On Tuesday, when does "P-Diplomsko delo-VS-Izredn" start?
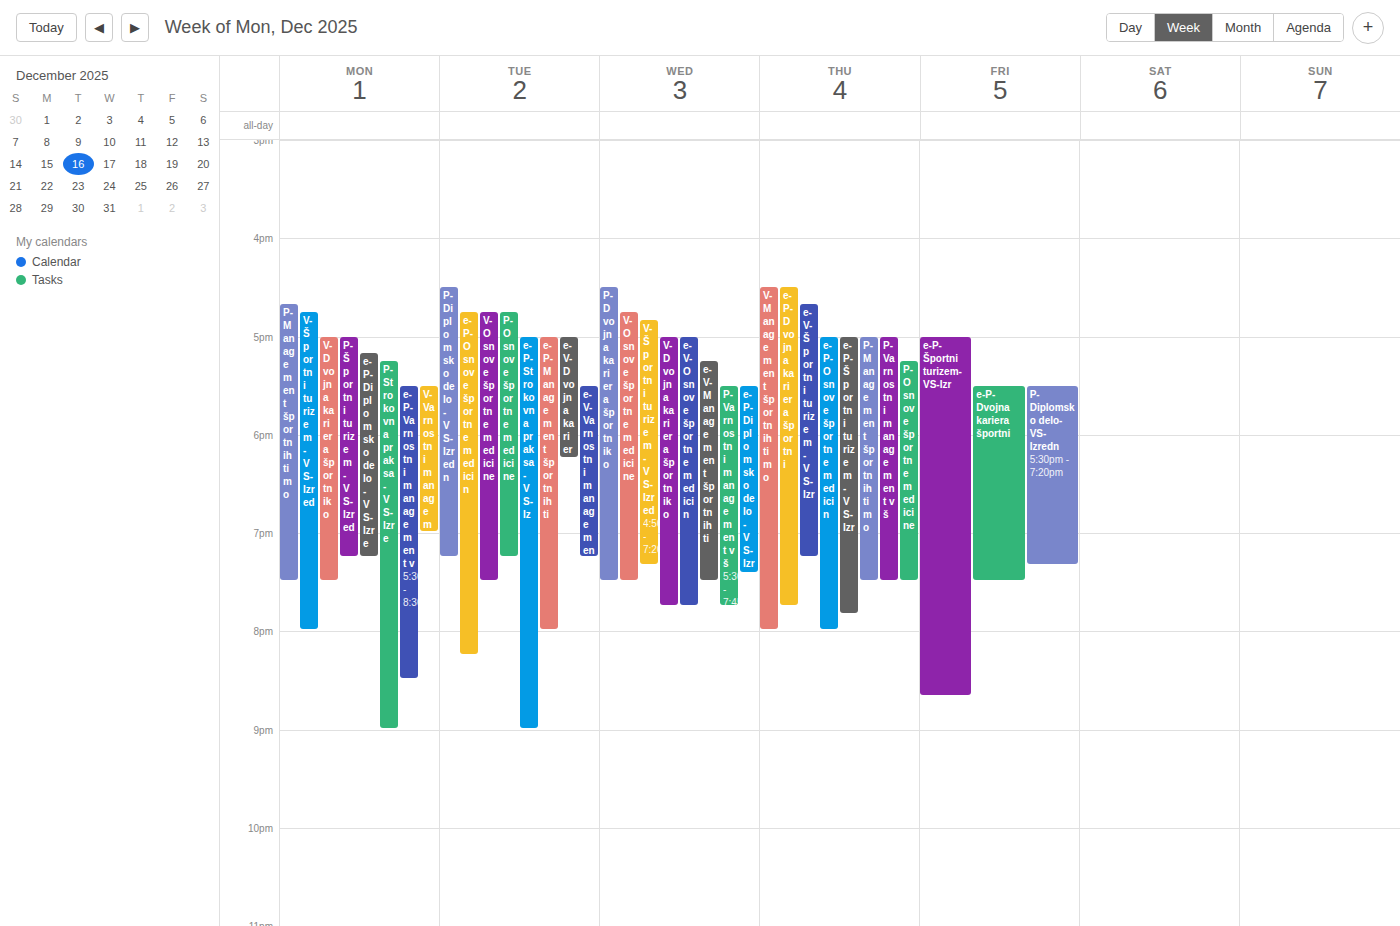
4:30 PM